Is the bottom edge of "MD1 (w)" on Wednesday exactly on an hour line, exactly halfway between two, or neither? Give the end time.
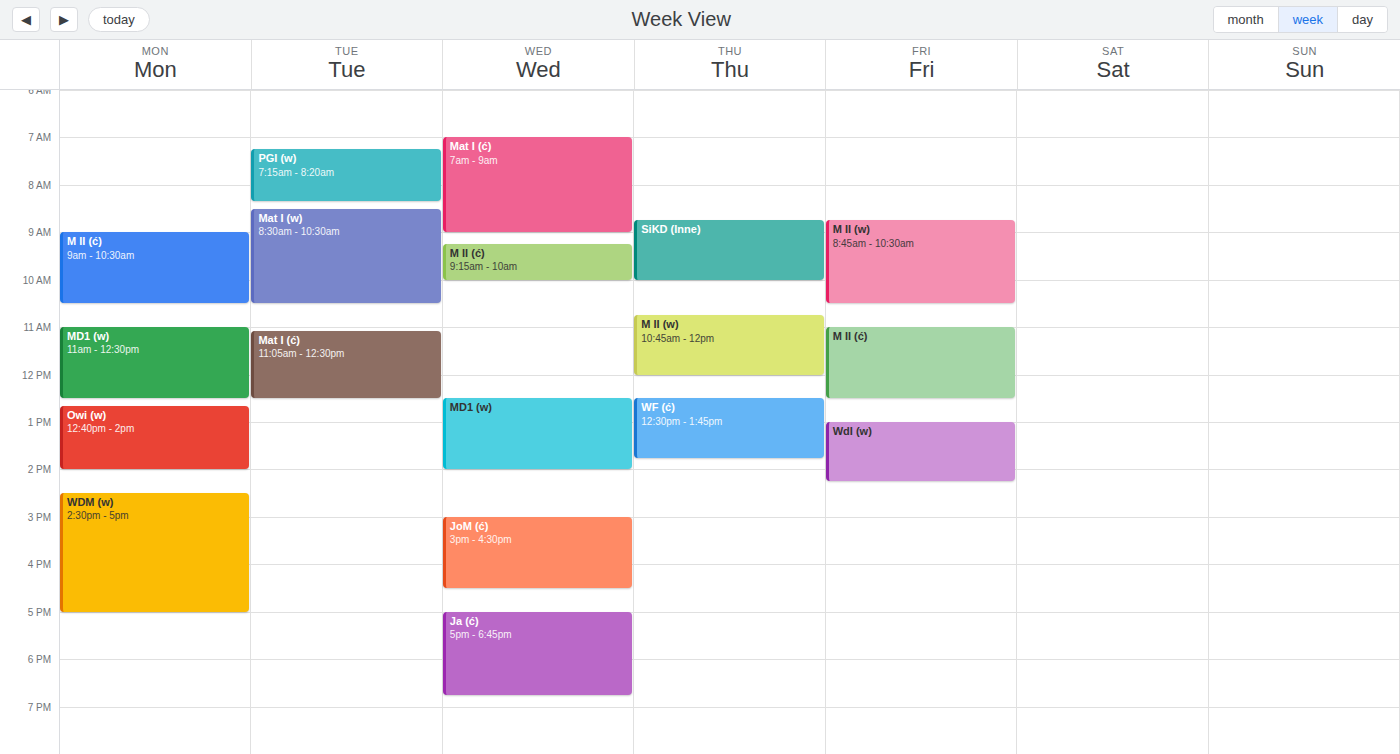
14:00 -- exactly on the 14:00 line.